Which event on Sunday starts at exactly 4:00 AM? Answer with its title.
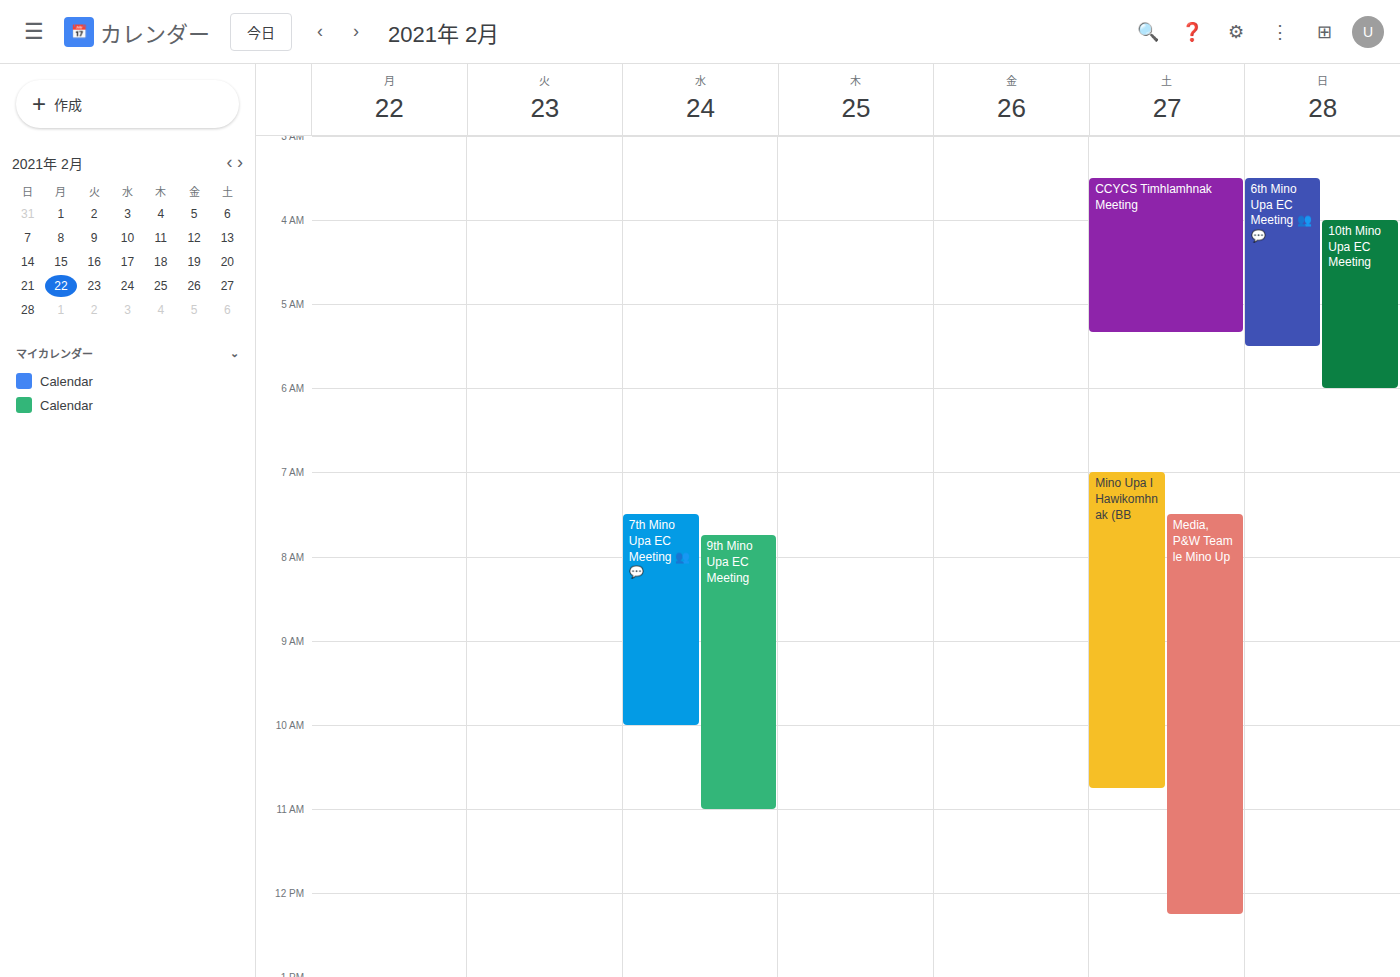
"10th Mino Upa EC Meeting"